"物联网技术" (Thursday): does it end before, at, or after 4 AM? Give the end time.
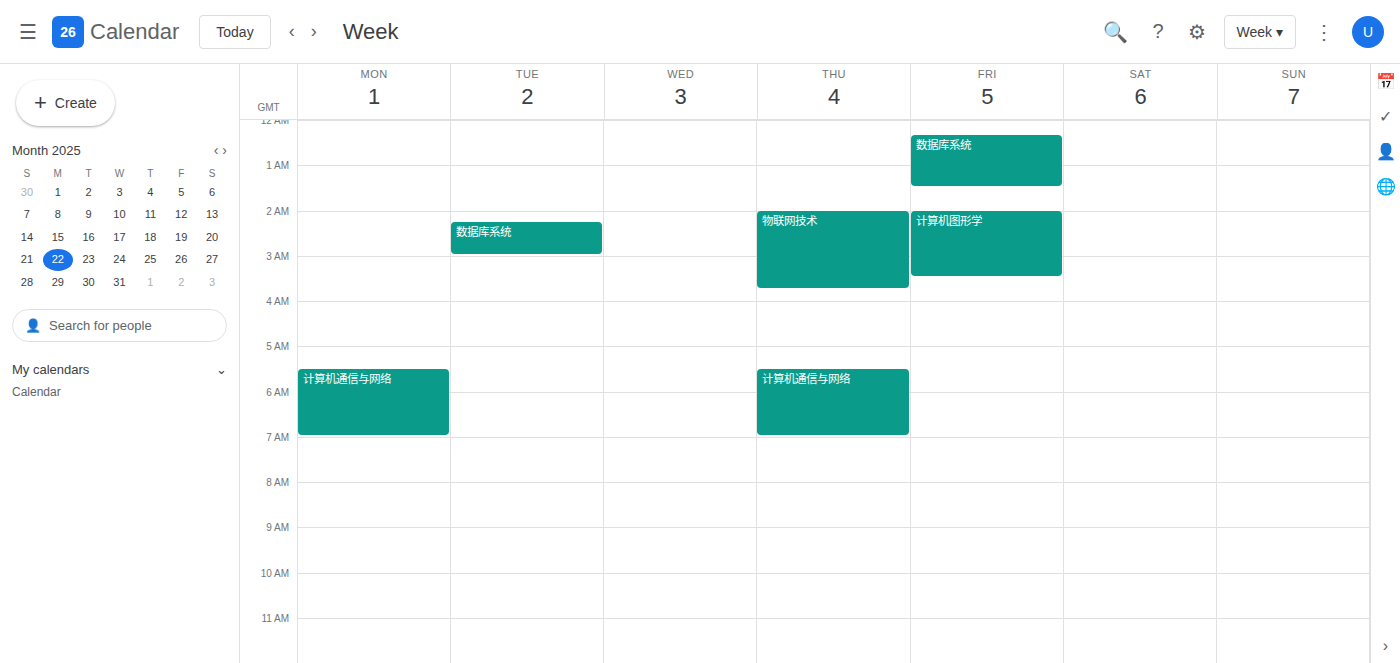
3:45 AM -- before 4 AM, 15 minutes above the 4 AM line.